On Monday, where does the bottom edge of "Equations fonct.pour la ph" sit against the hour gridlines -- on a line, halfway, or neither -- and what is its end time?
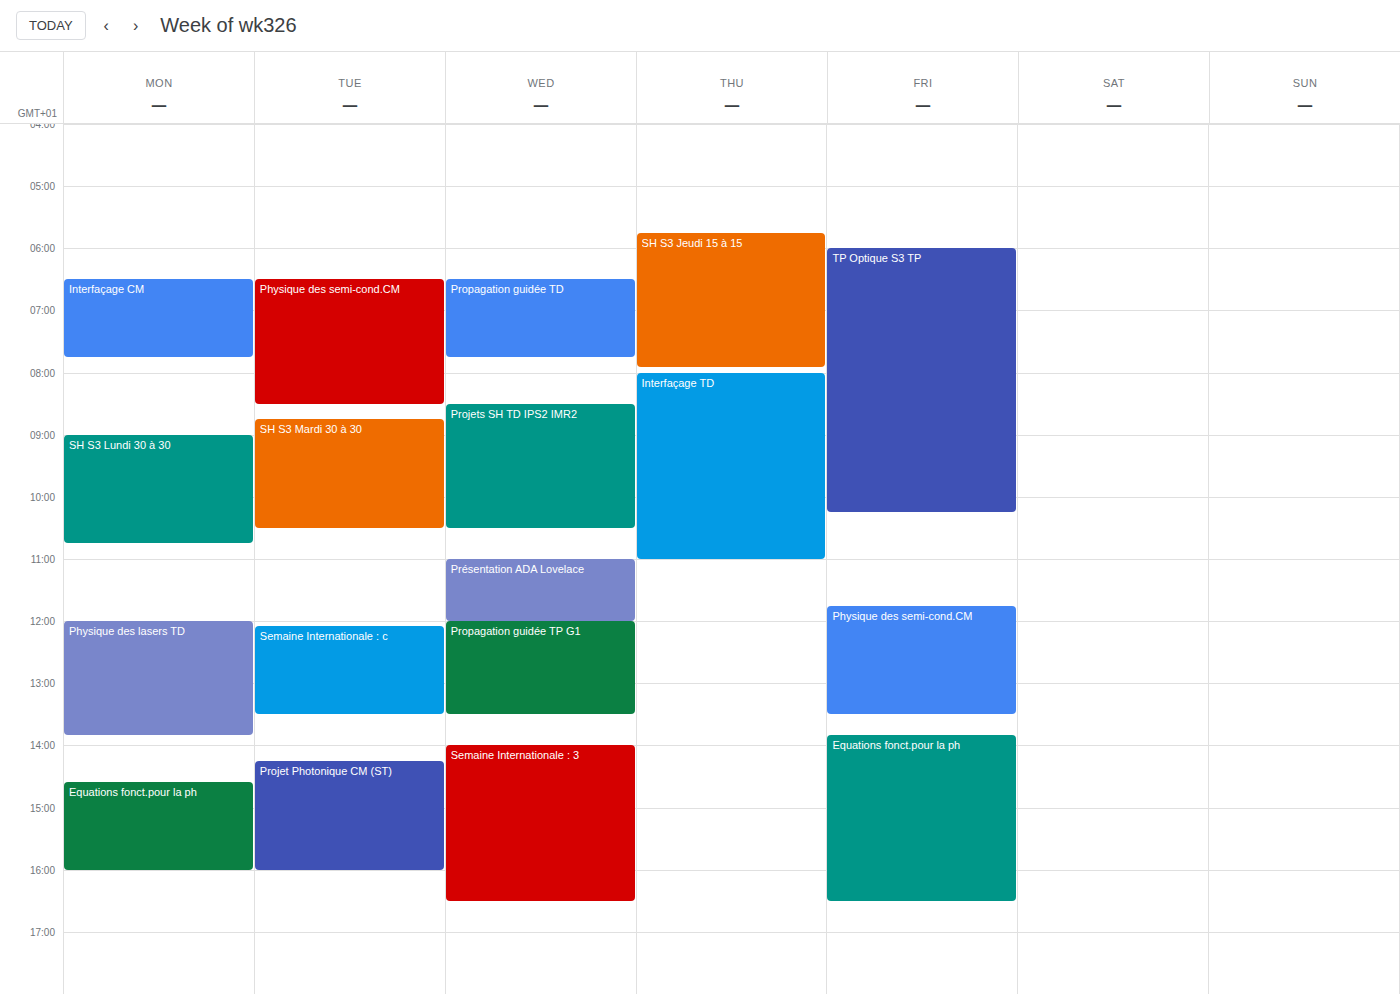
4:00 PM -- exactly on the 4 PM line.